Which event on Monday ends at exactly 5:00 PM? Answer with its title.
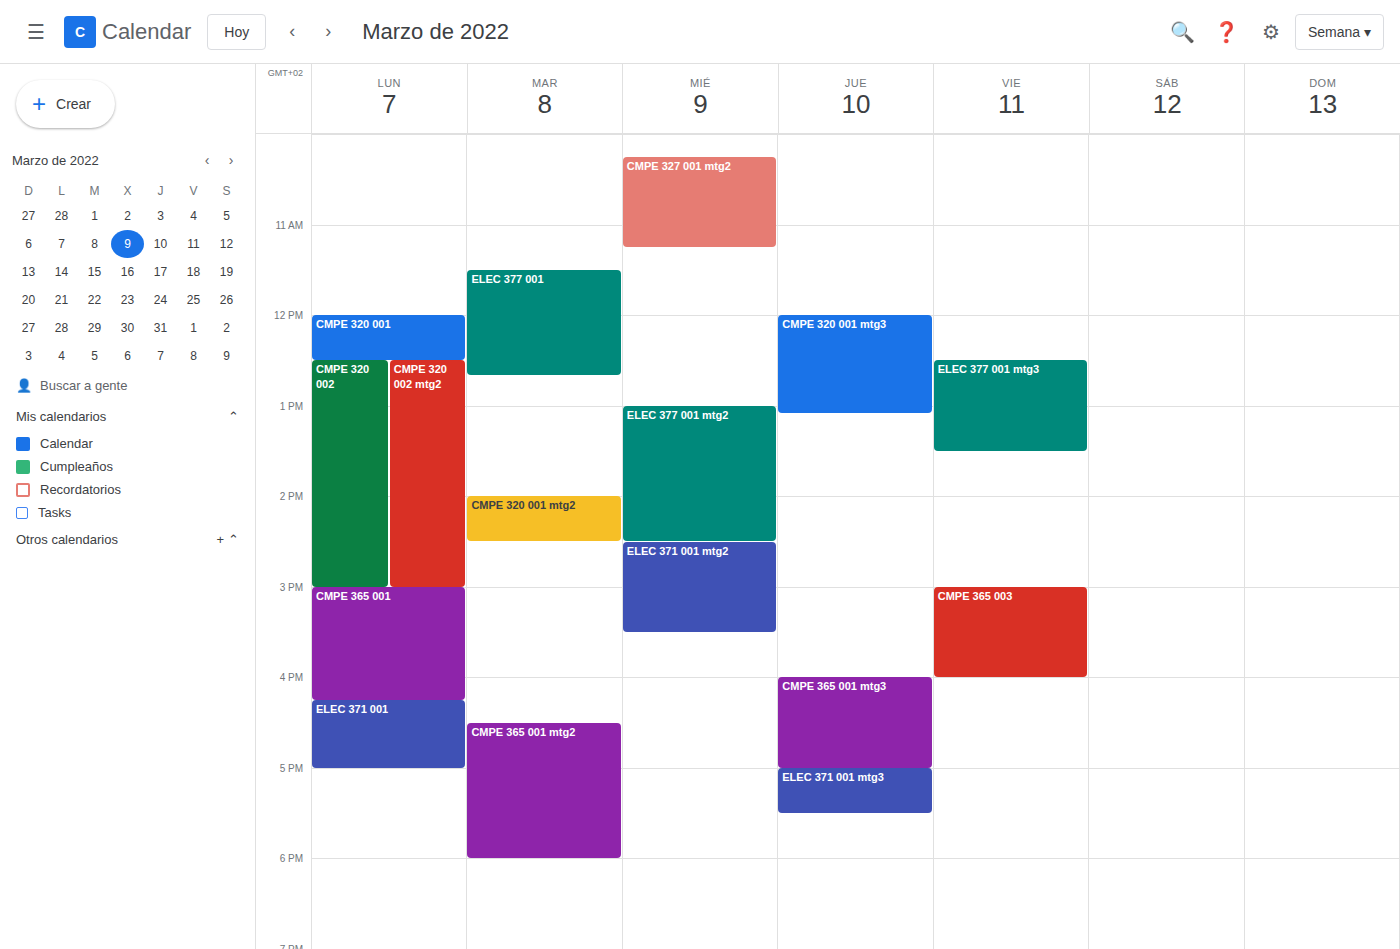
"ELEC 371 001"